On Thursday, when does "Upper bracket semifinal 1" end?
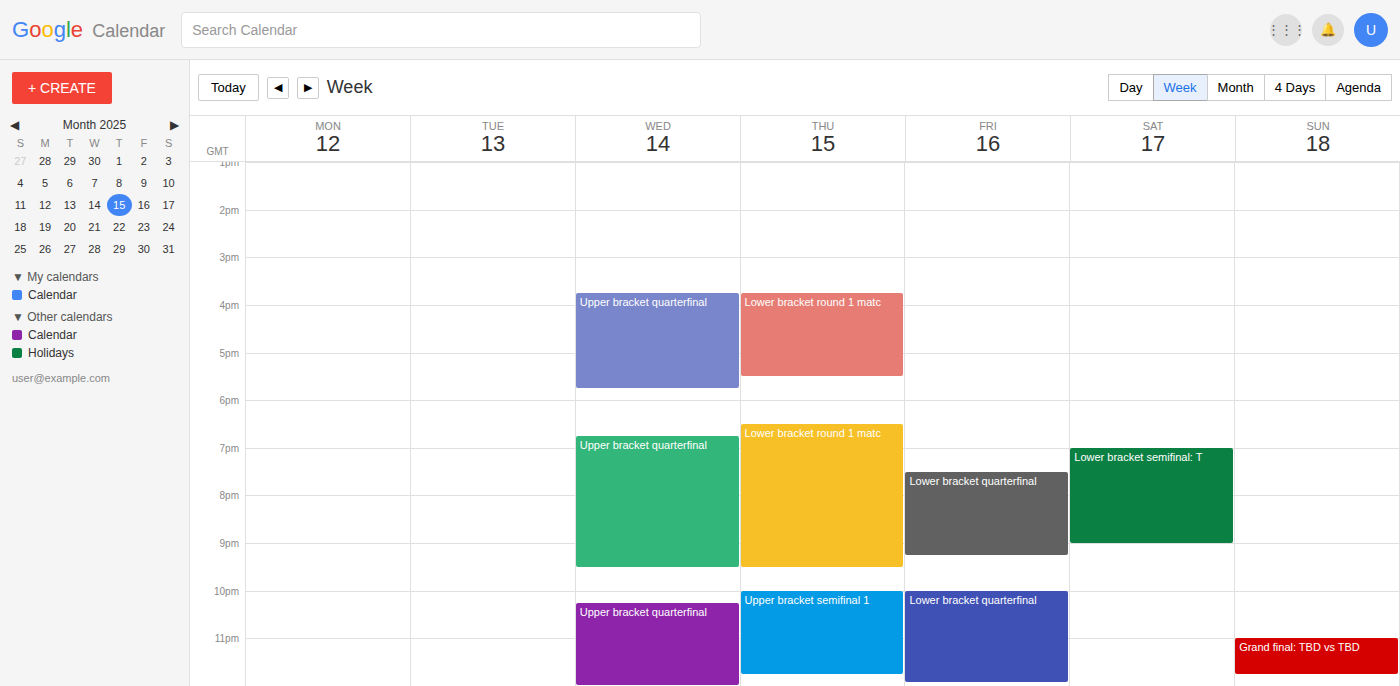
11:45 PM